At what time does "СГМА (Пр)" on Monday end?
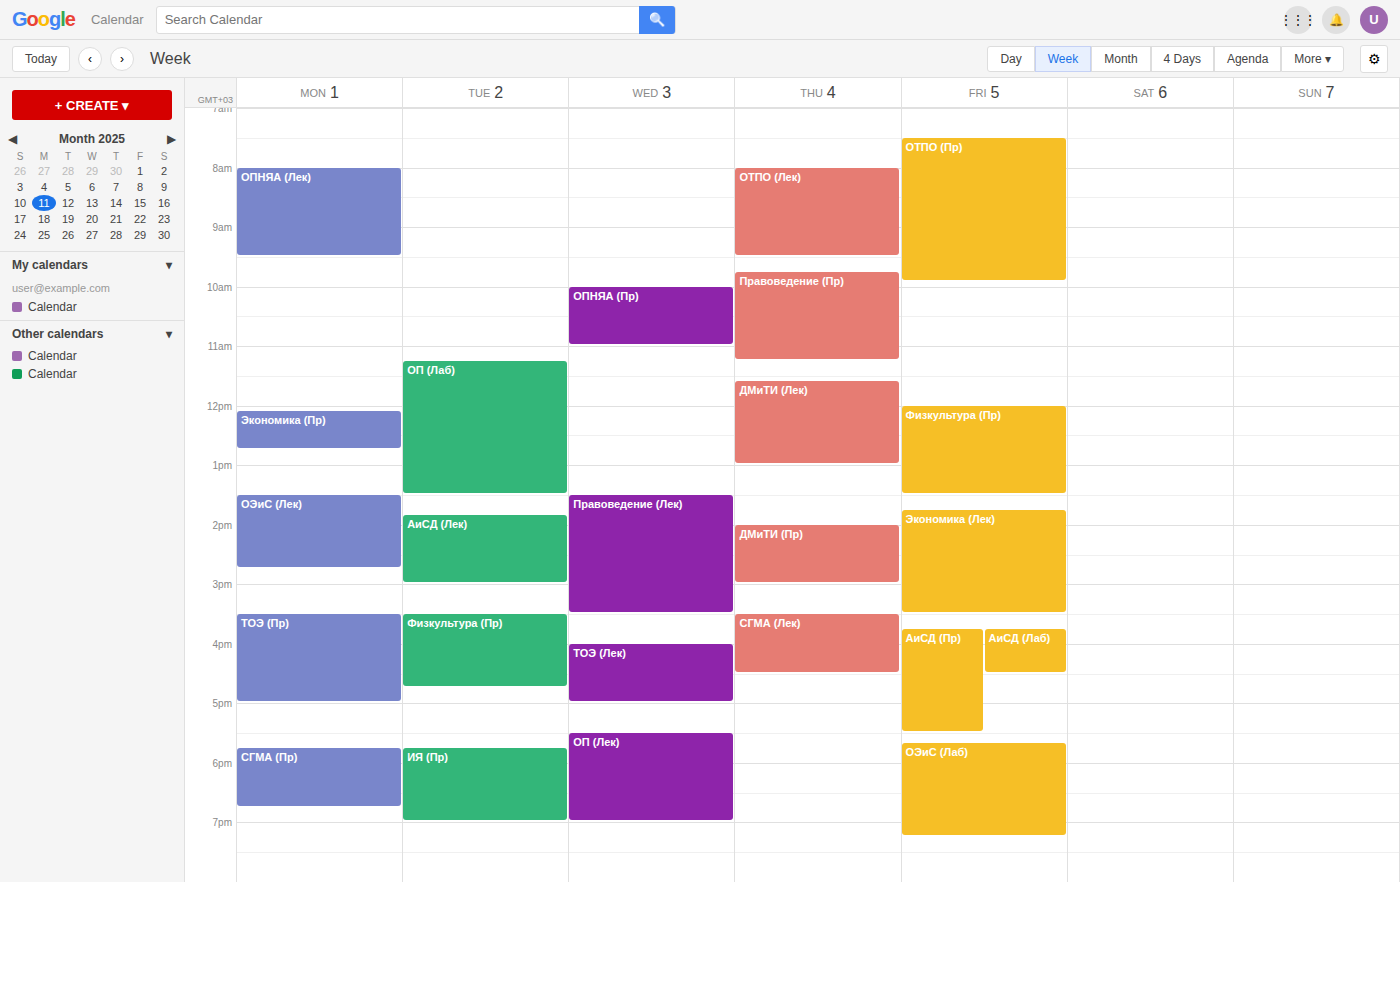
6:45 PM